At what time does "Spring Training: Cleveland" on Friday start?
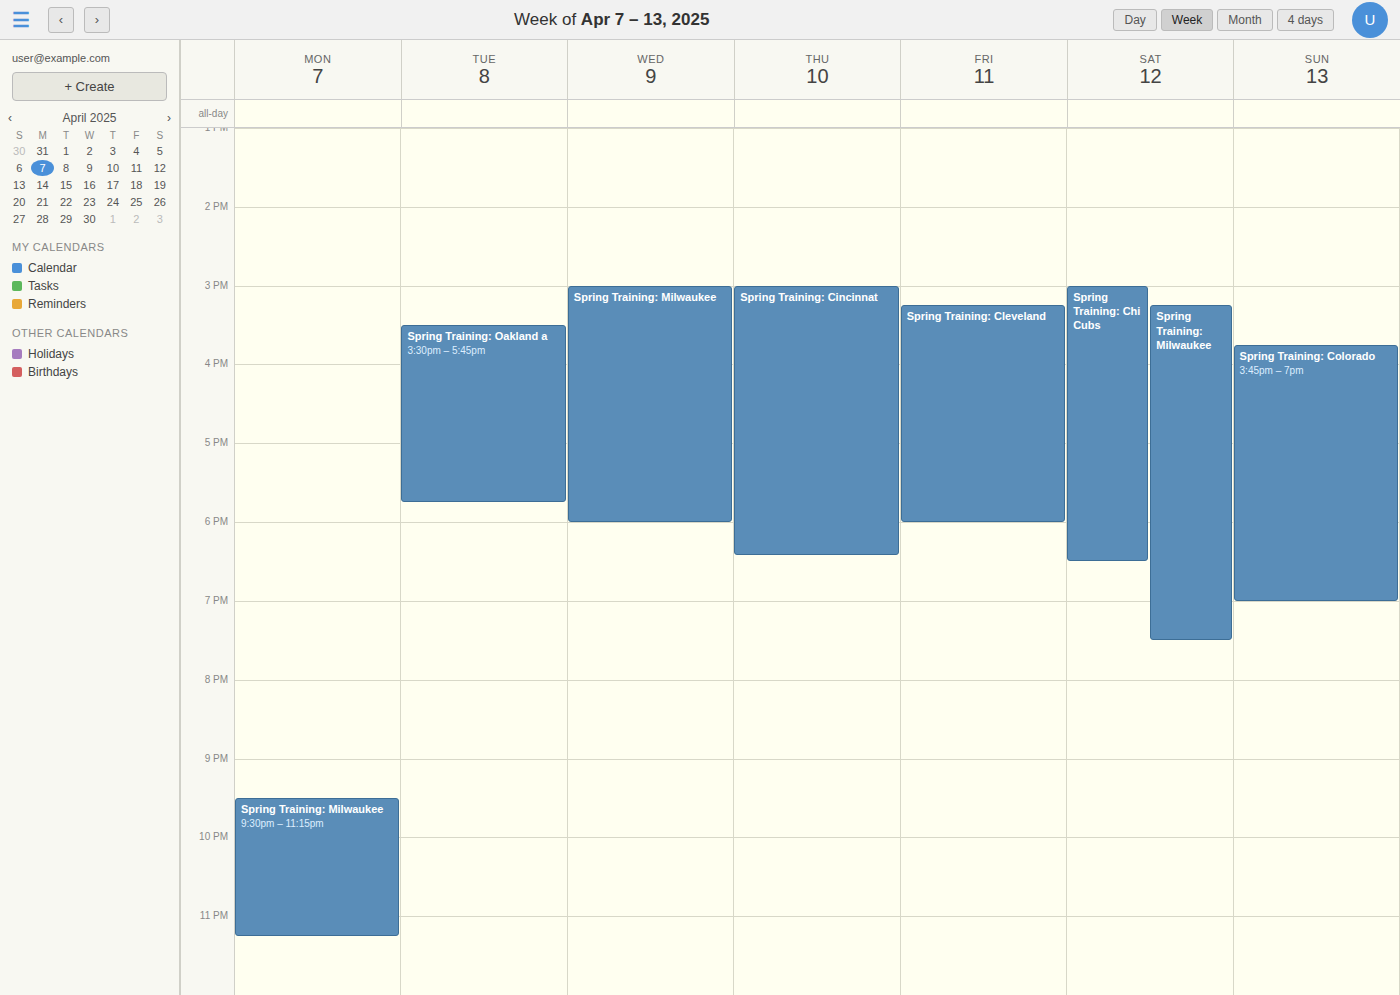
3:15 PM